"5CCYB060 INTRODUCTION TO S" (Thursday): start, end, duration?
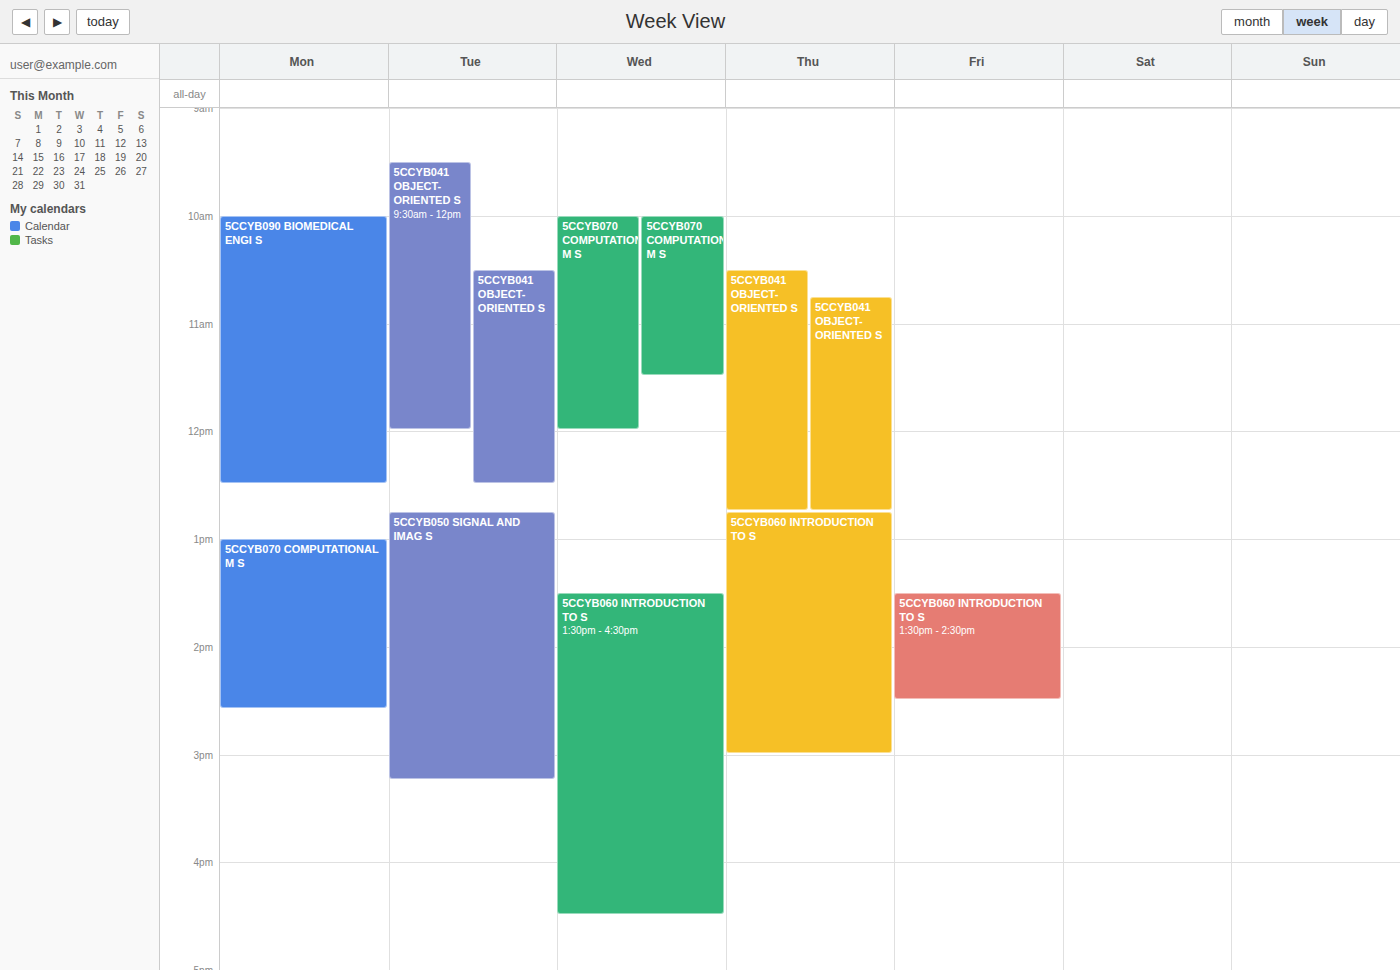
12:45 PM to 3:00 PM, 2 hours 15 minutes